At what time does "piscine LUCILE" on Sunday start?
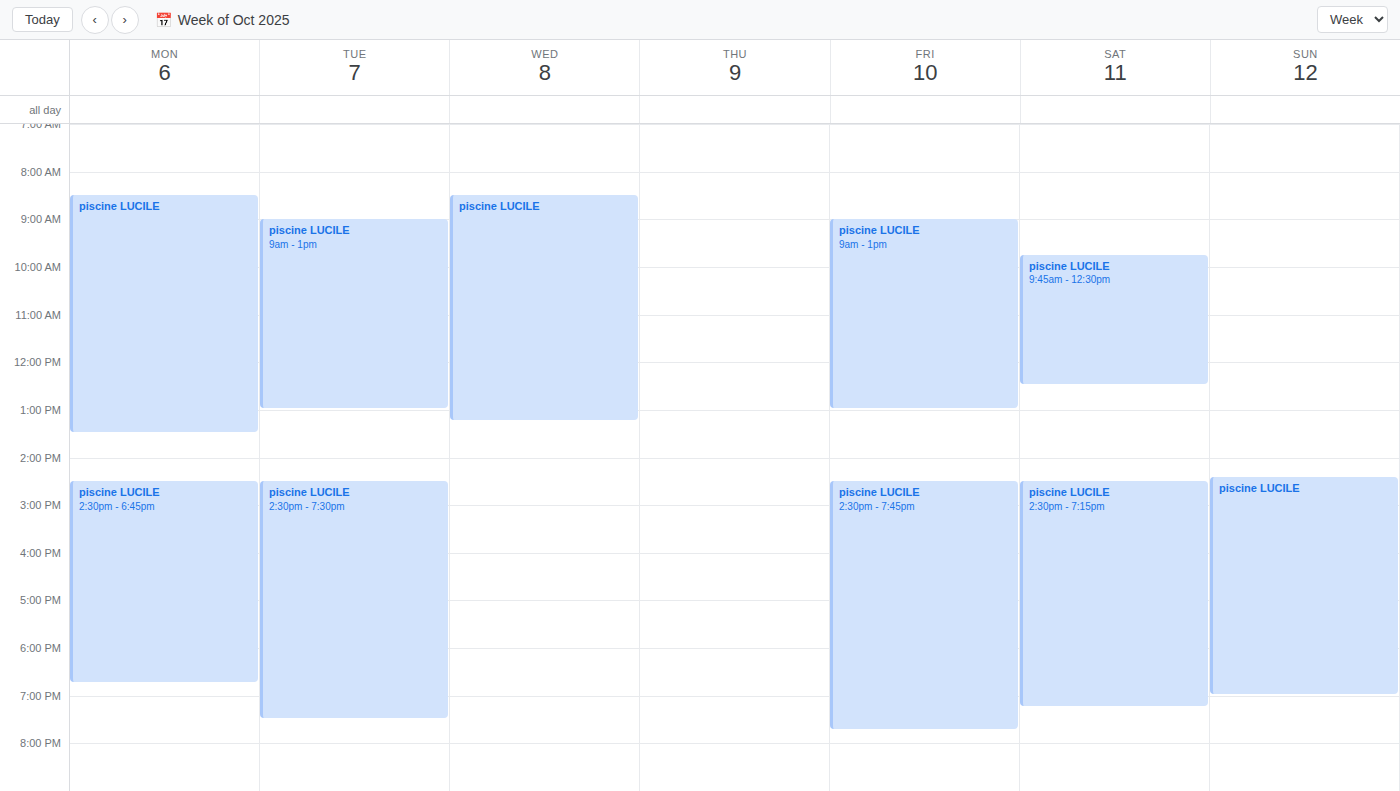
2:25 PM